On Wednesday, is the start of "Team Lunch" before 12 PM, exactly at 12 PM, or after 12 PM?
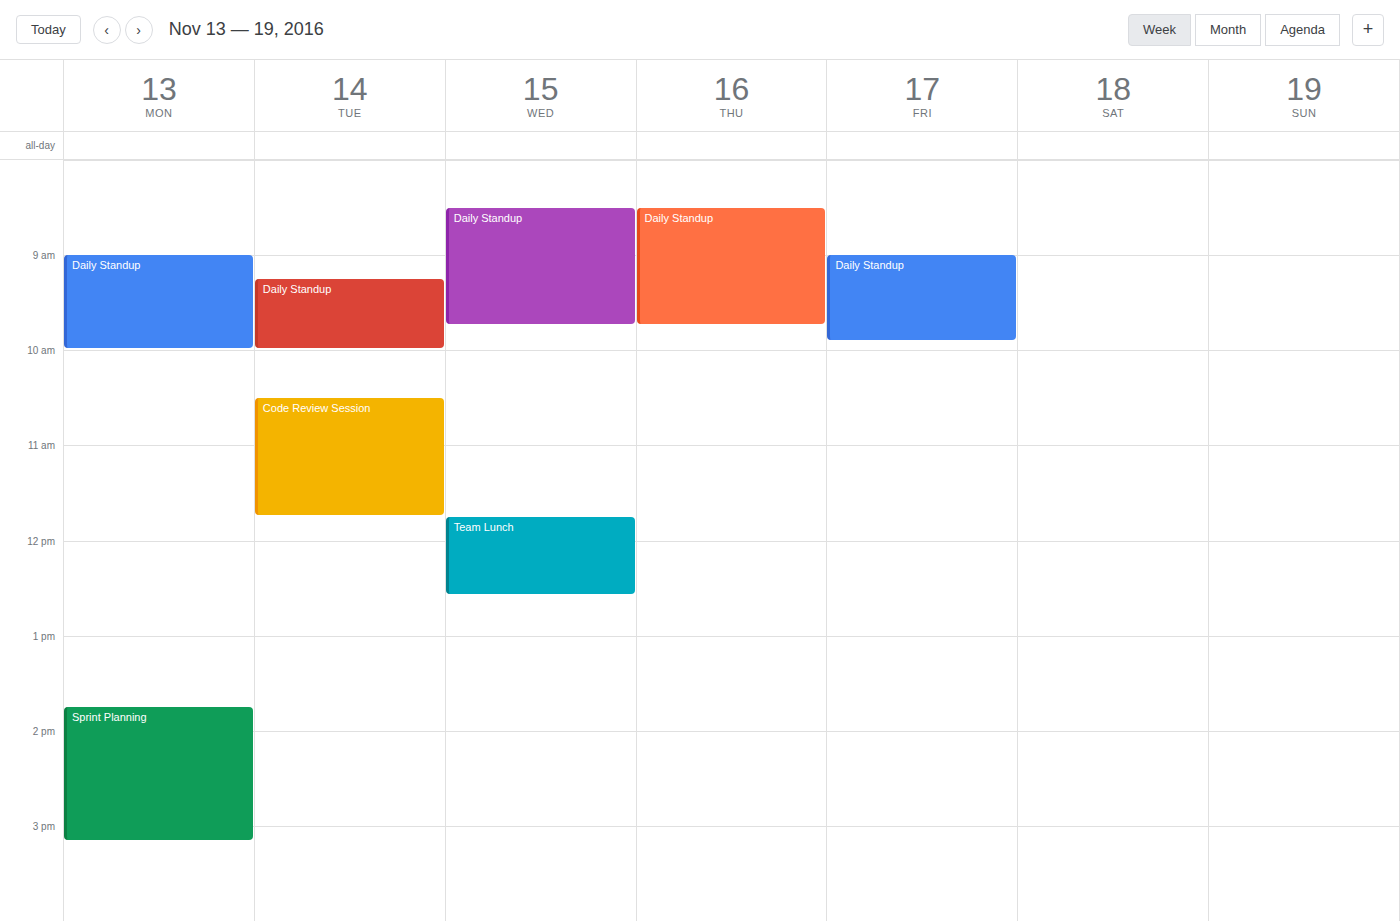
11:45 AM -- before 12 PM, 15 minutes above the 12 PM line.